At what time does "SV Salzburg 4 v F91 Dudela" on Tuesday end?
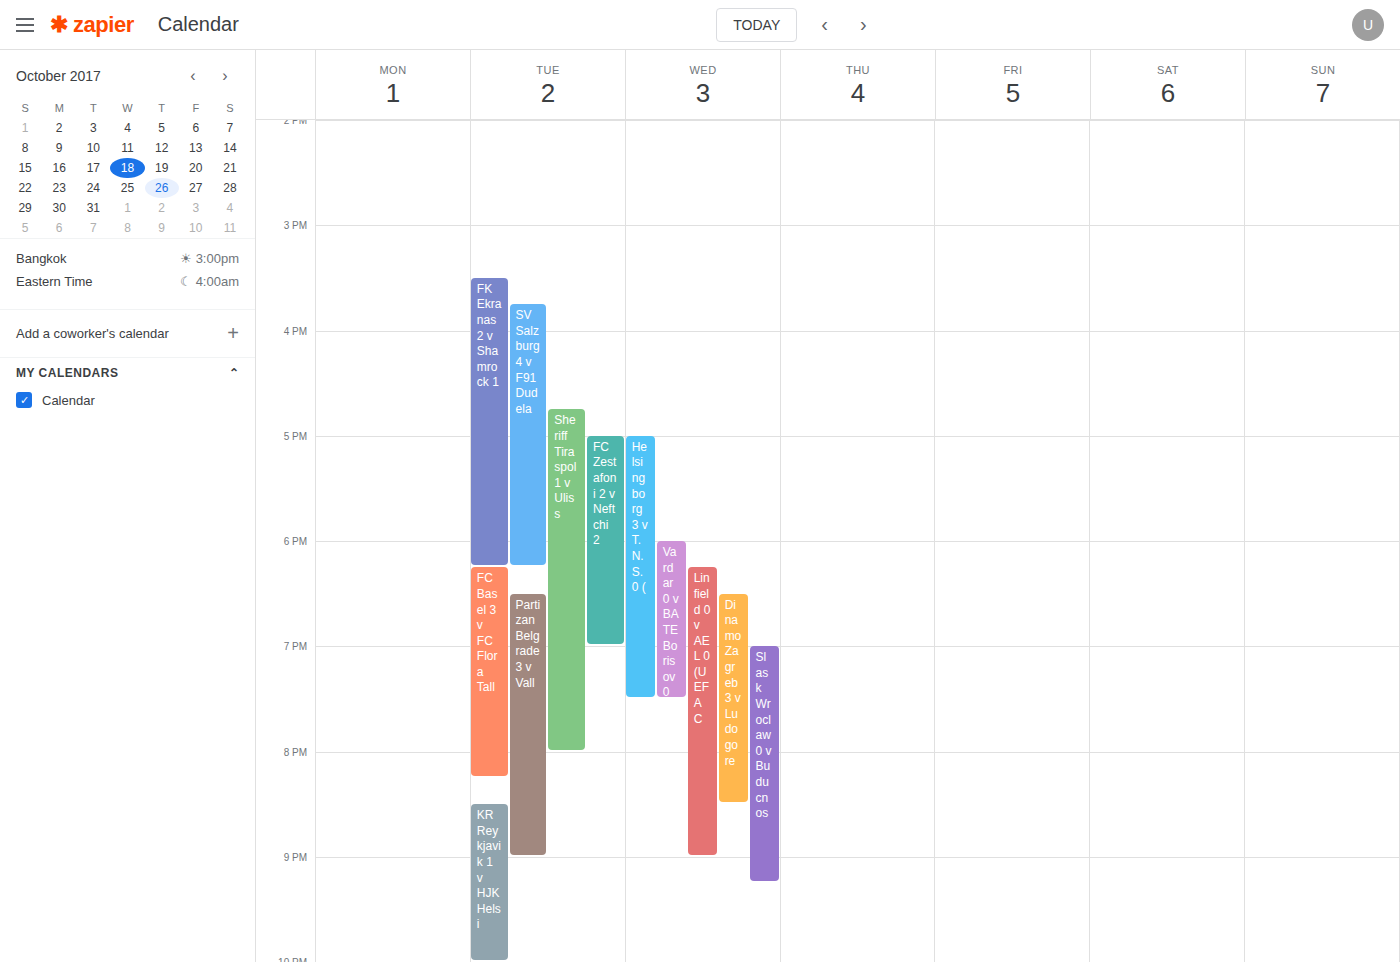
6:15 PM